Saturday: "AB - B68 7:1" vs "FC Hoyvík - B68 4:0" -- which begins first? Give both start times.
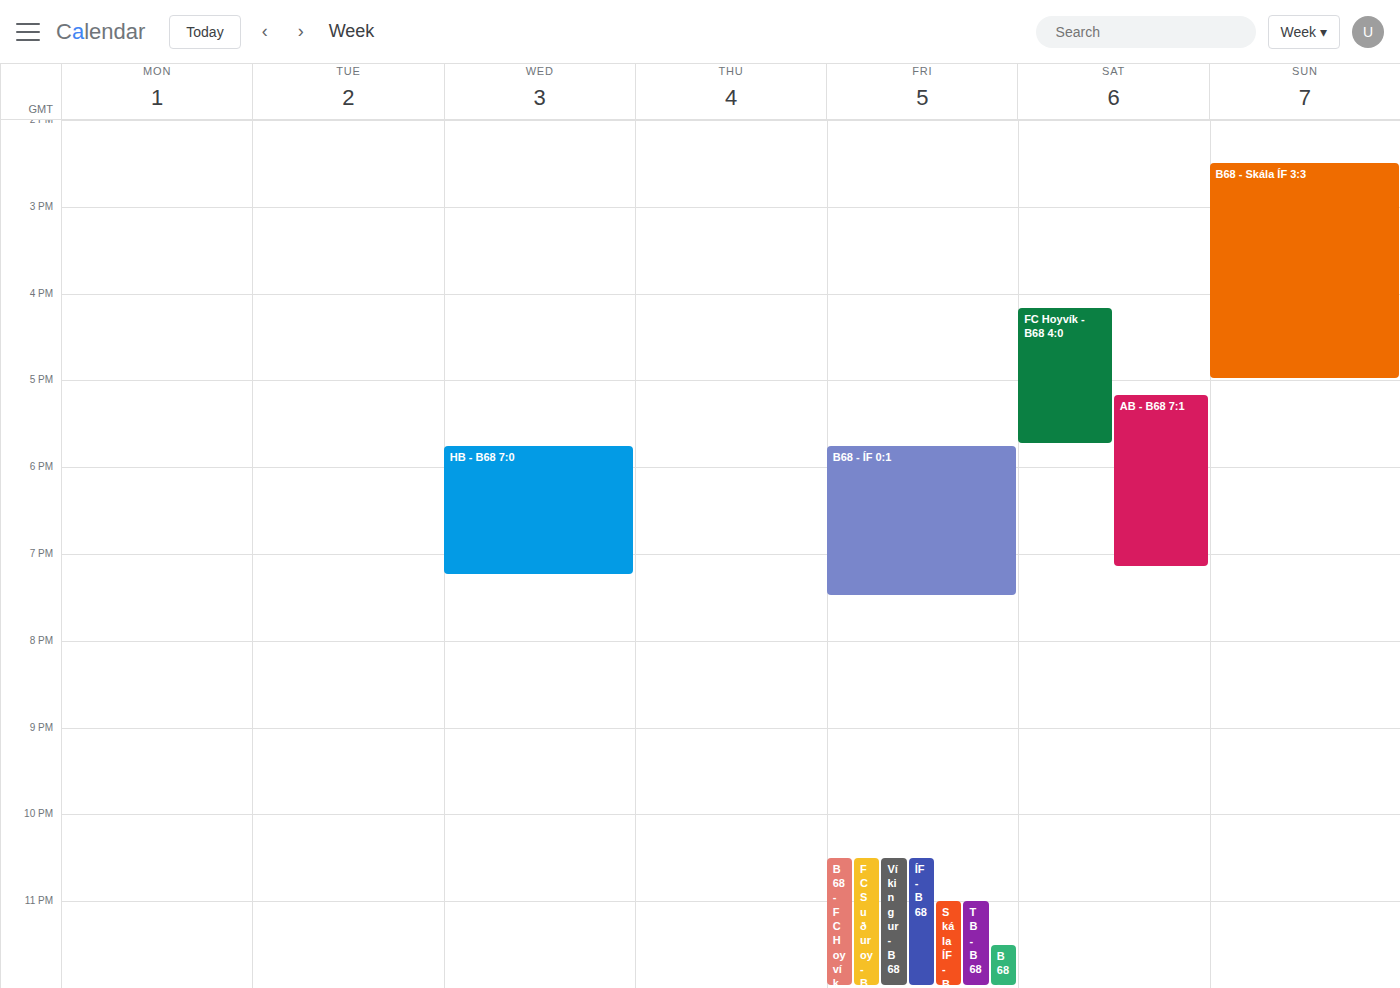
"FC Hoyvík - B68 4:0" 16:10; "AB - B68 7:1" 17:10.